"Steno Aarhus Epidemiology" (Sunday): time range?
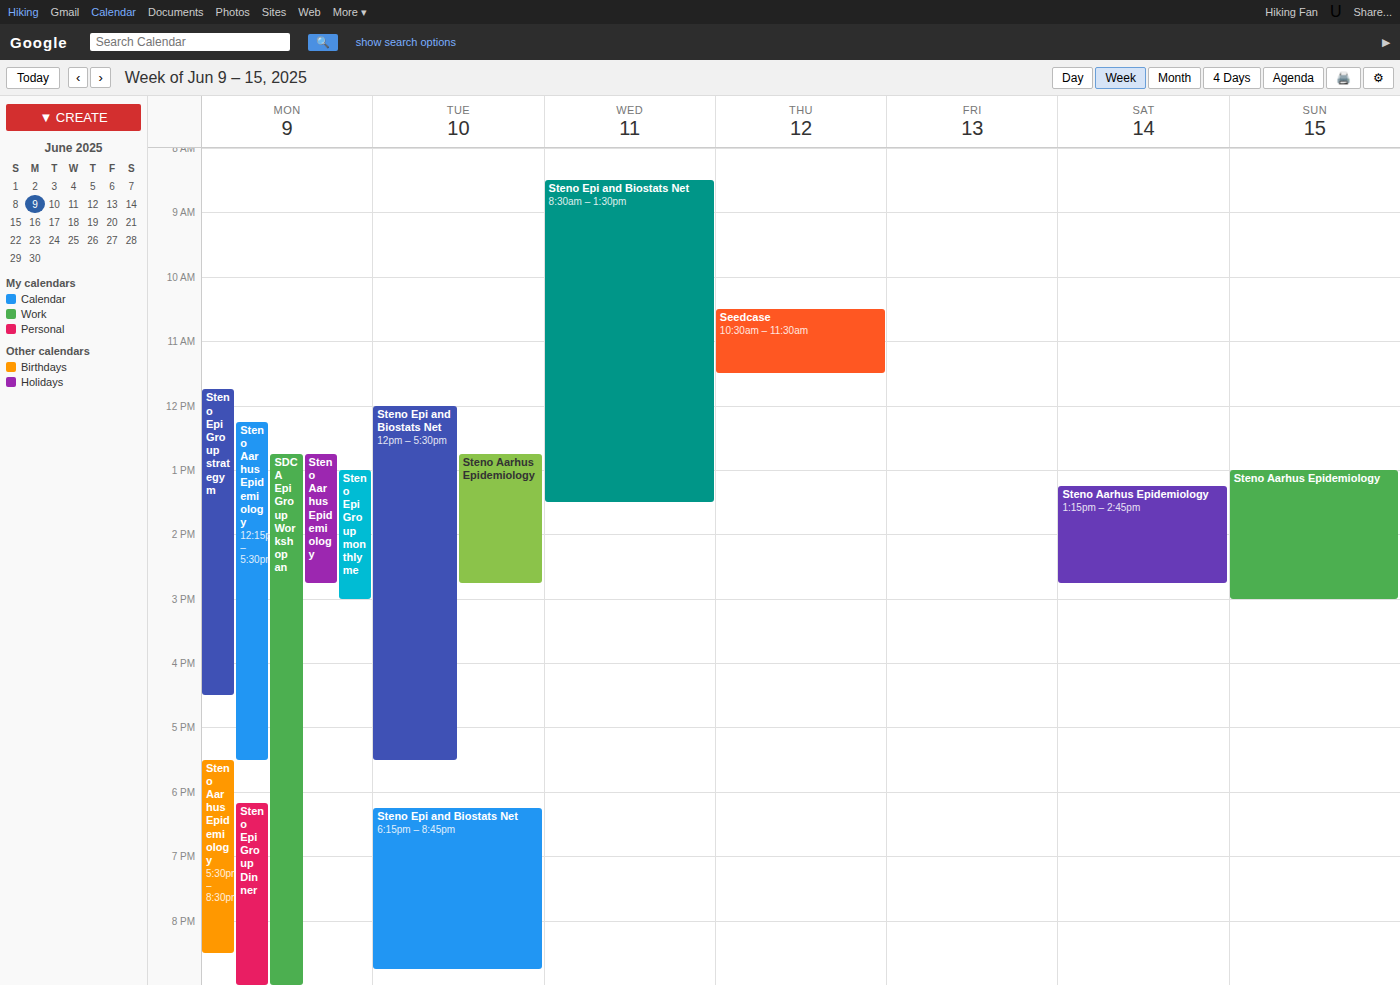
1:00 PM to 3:00 PM